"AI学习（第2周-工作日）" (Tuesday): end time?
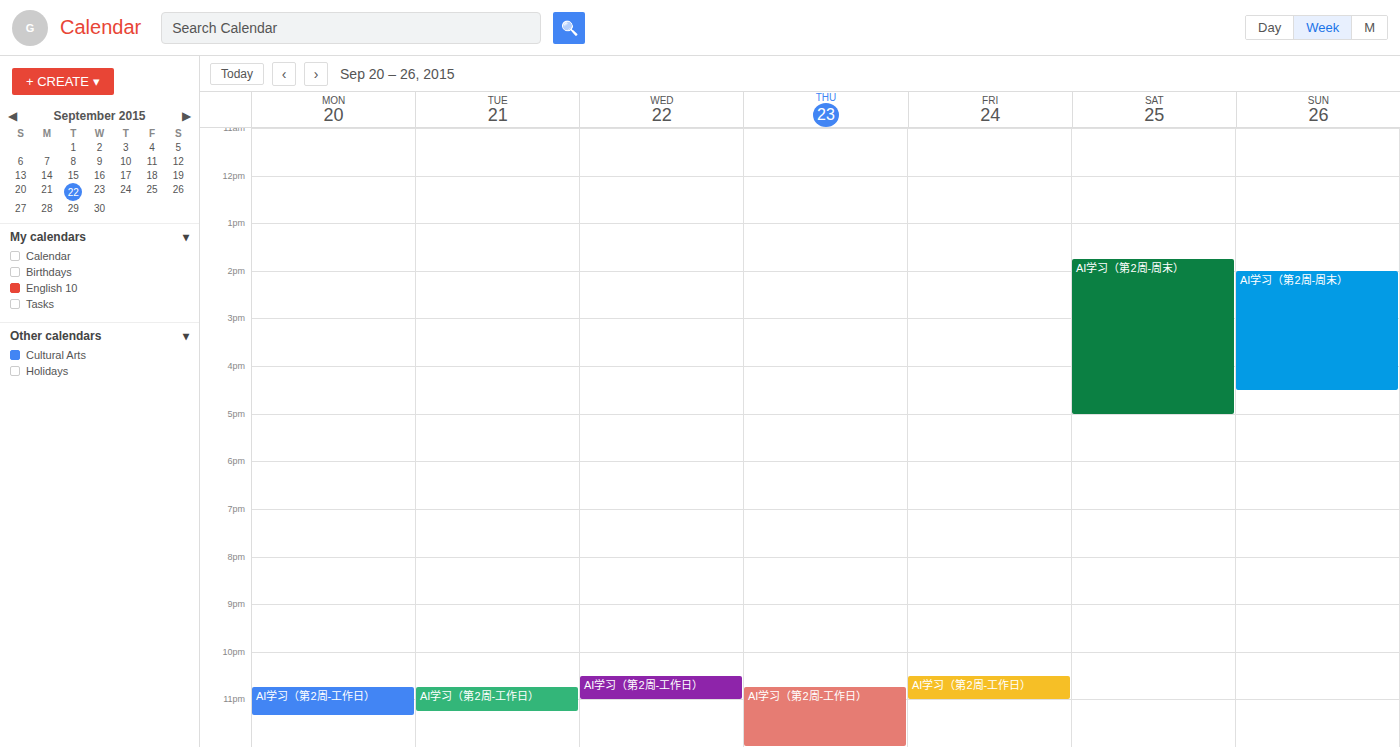
11:15 PM